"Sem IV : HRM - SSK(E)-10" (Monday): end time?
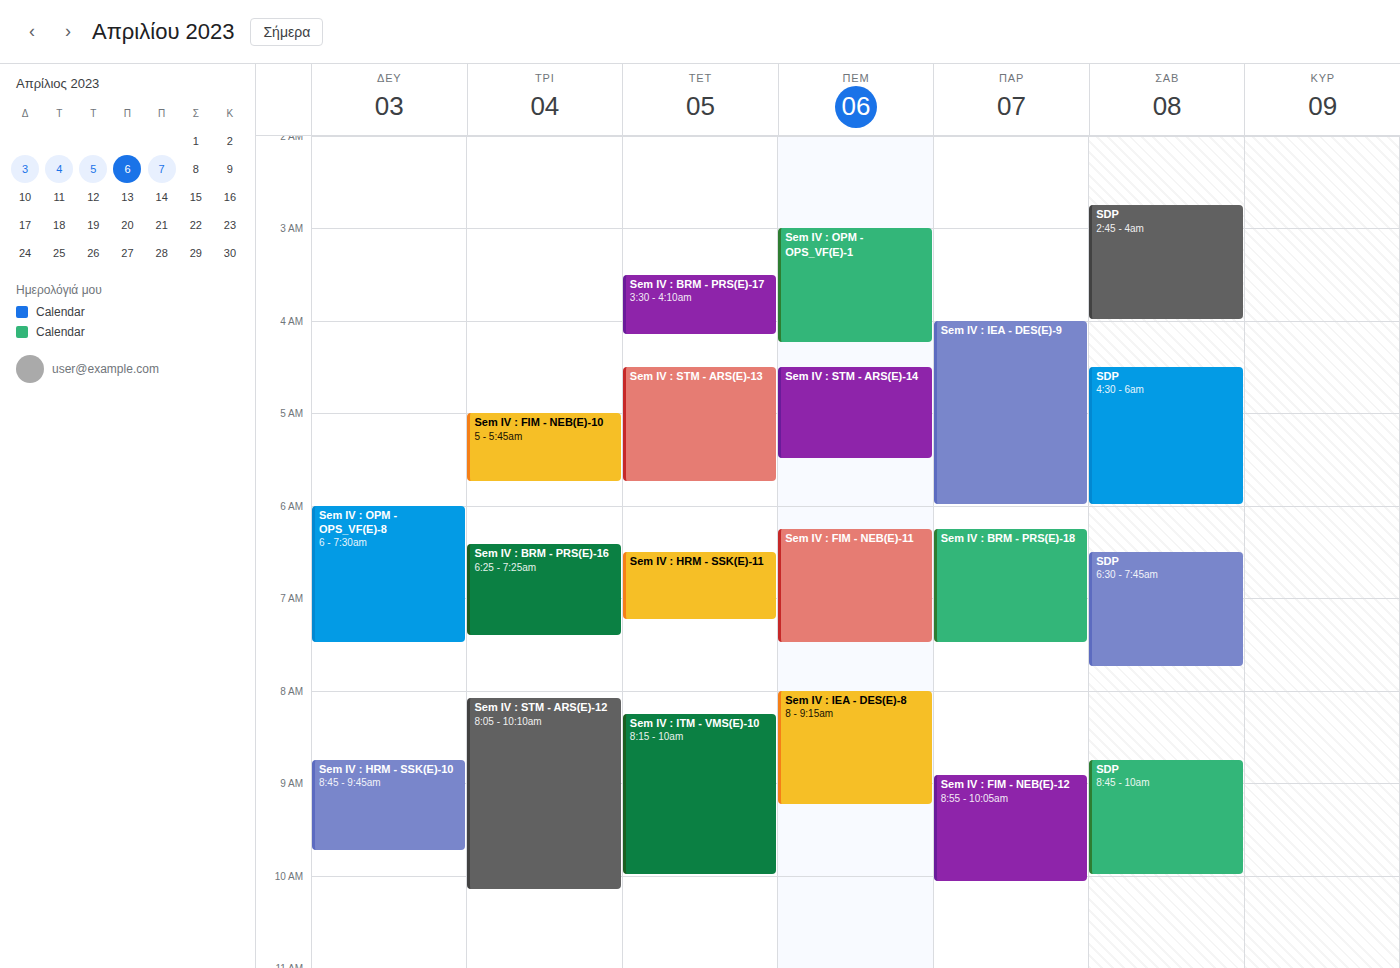
9:45 AM